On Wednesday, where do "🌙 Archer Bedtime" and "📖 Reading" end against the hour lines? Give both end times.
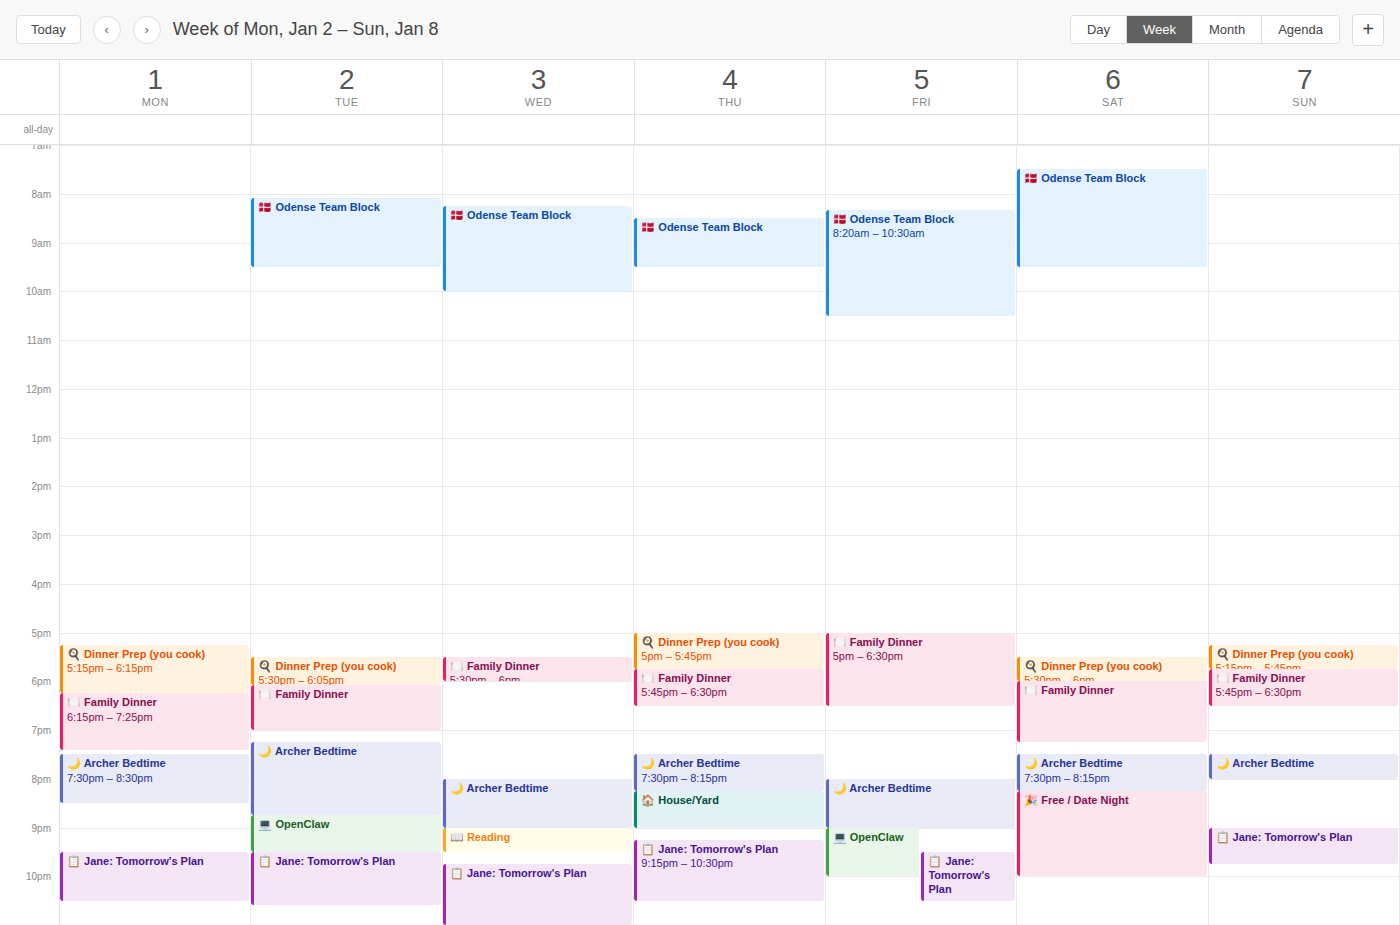
"🌙 Archer Bedtime": 9:00 PM, exactly on the 9 PM line. "📖 Reading": 9:30 PM, halfway between the 9 PM and 10 PM lines.